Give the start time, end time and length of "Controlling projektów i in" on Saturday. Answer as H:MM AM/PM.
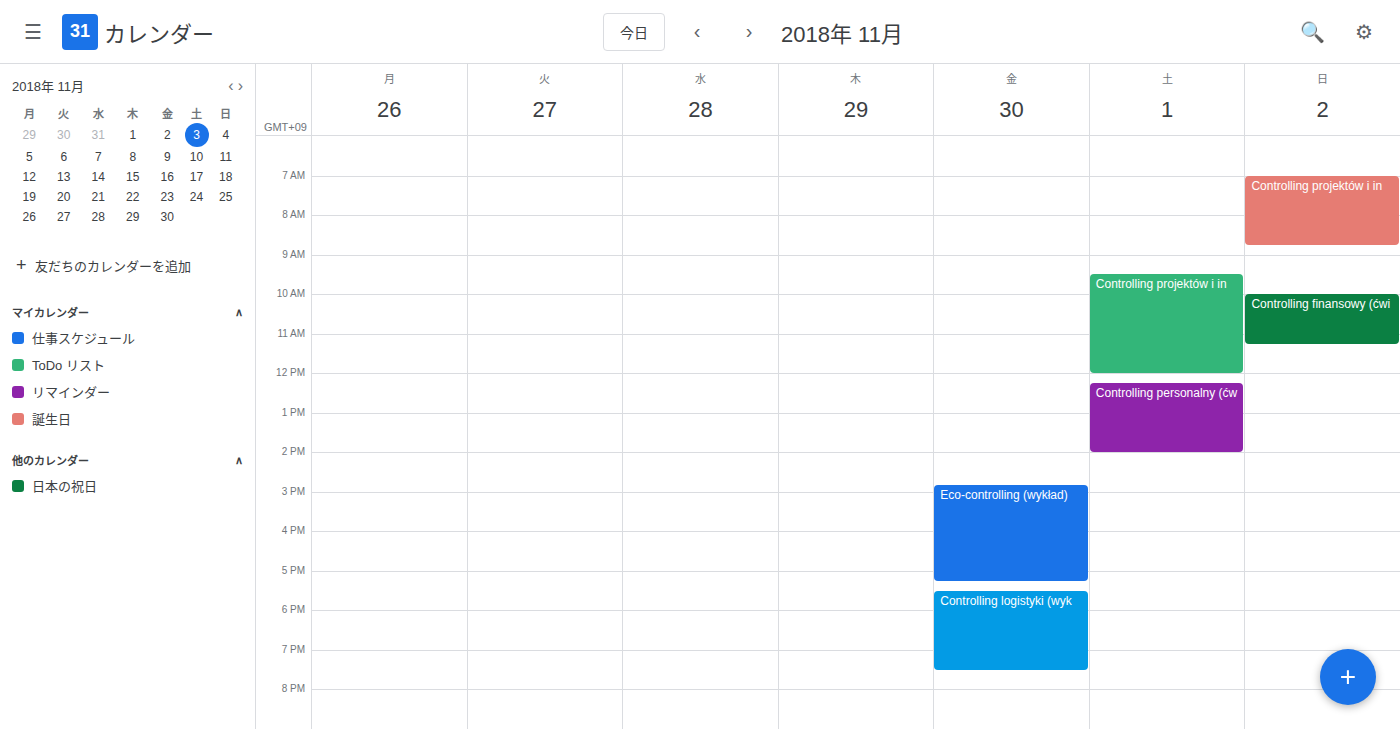
9:30 AM to 12:00 PM, 2 hours 30 minutes